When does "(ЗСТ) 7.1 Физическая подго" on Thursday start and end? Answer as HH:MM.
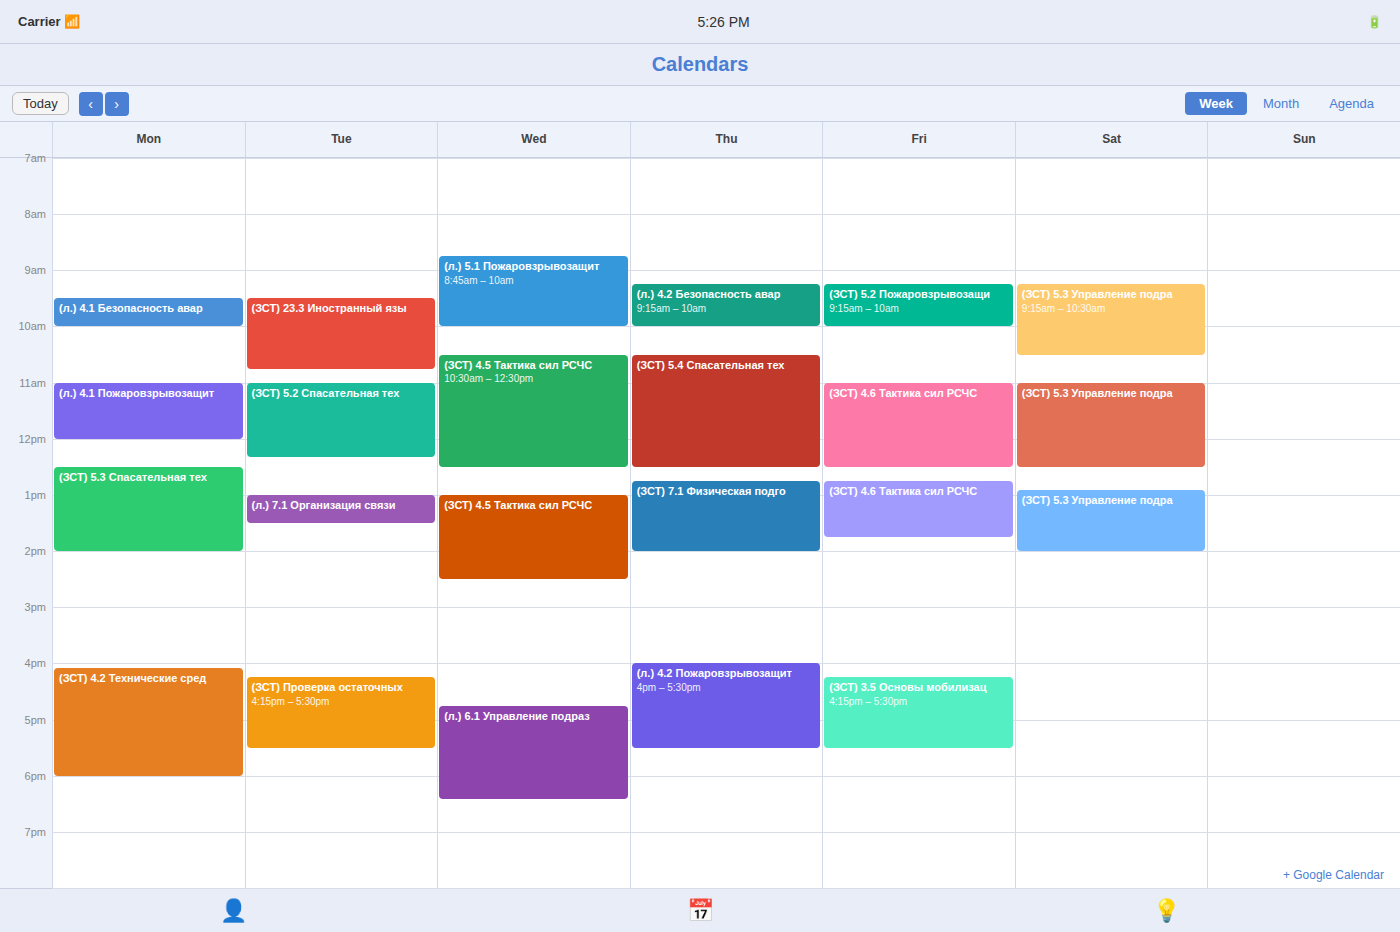
12:45 to 14:00